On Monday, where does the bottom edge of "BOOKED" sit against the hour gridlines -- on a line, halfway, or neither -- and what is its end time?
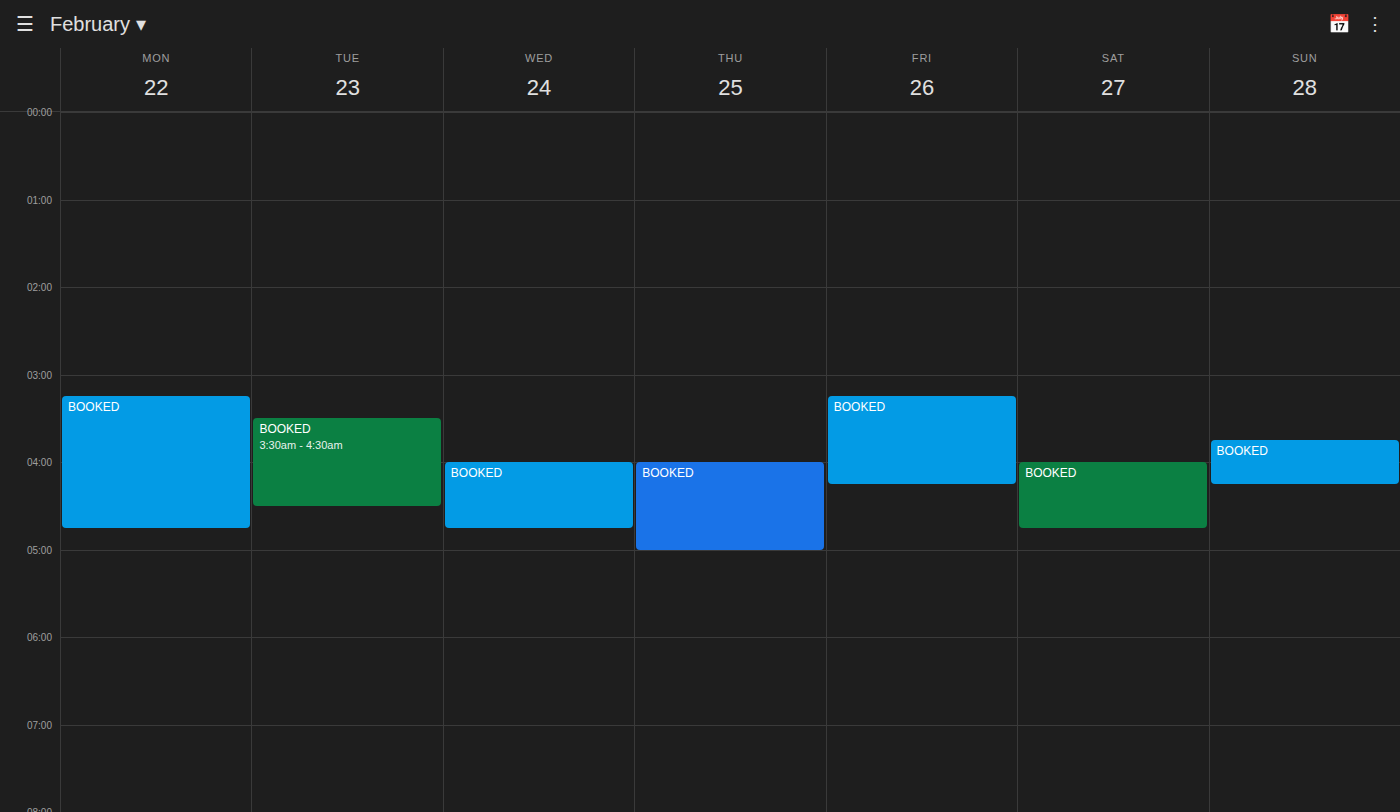
4:45 AM -- neither: three quarters of the way from the 4 AM line to the 5 AM line.